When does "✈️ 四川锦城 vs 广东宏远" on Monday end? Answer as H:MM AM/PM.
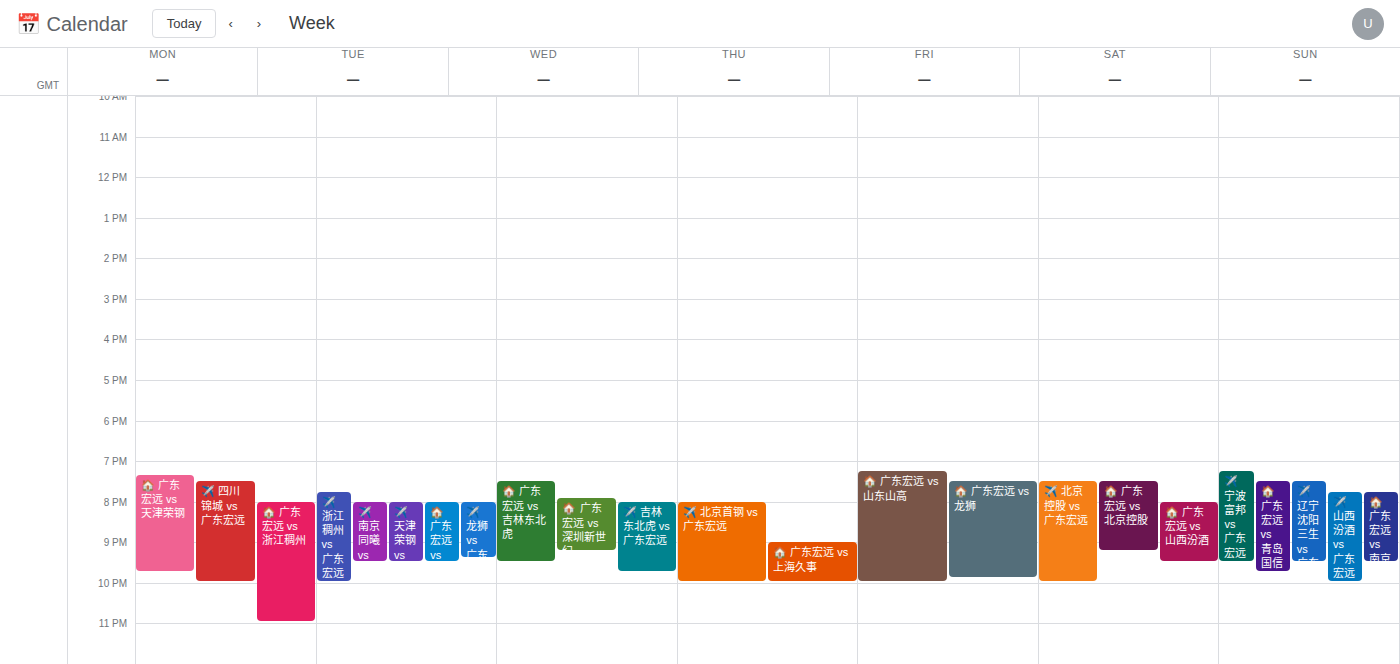
10:00 PM